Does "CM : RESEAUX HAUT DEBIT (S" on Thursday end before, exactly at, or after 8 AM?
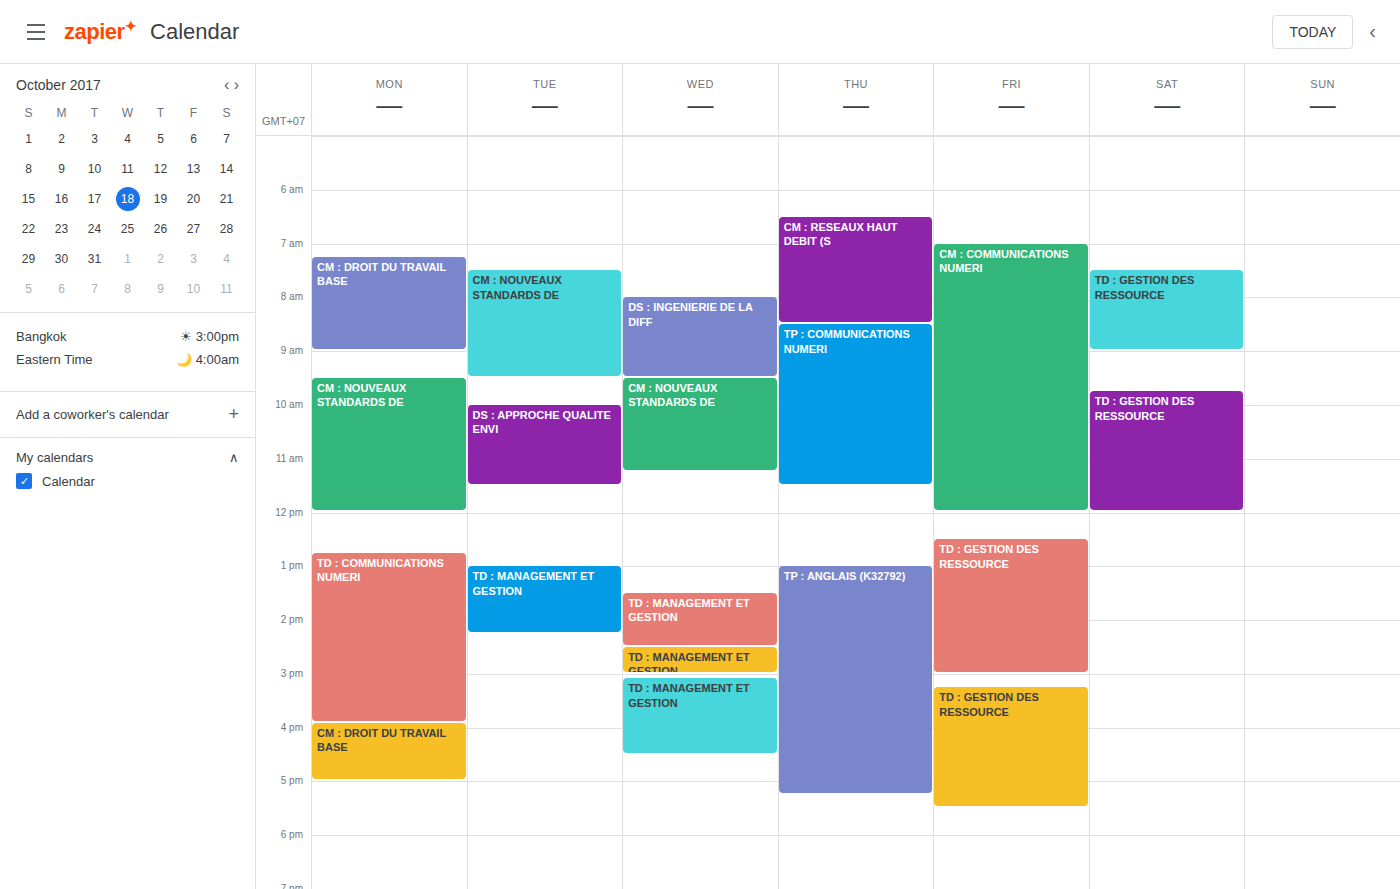
8:30 AM -- after 8 AM, 30 minutes below the 8 AM line.